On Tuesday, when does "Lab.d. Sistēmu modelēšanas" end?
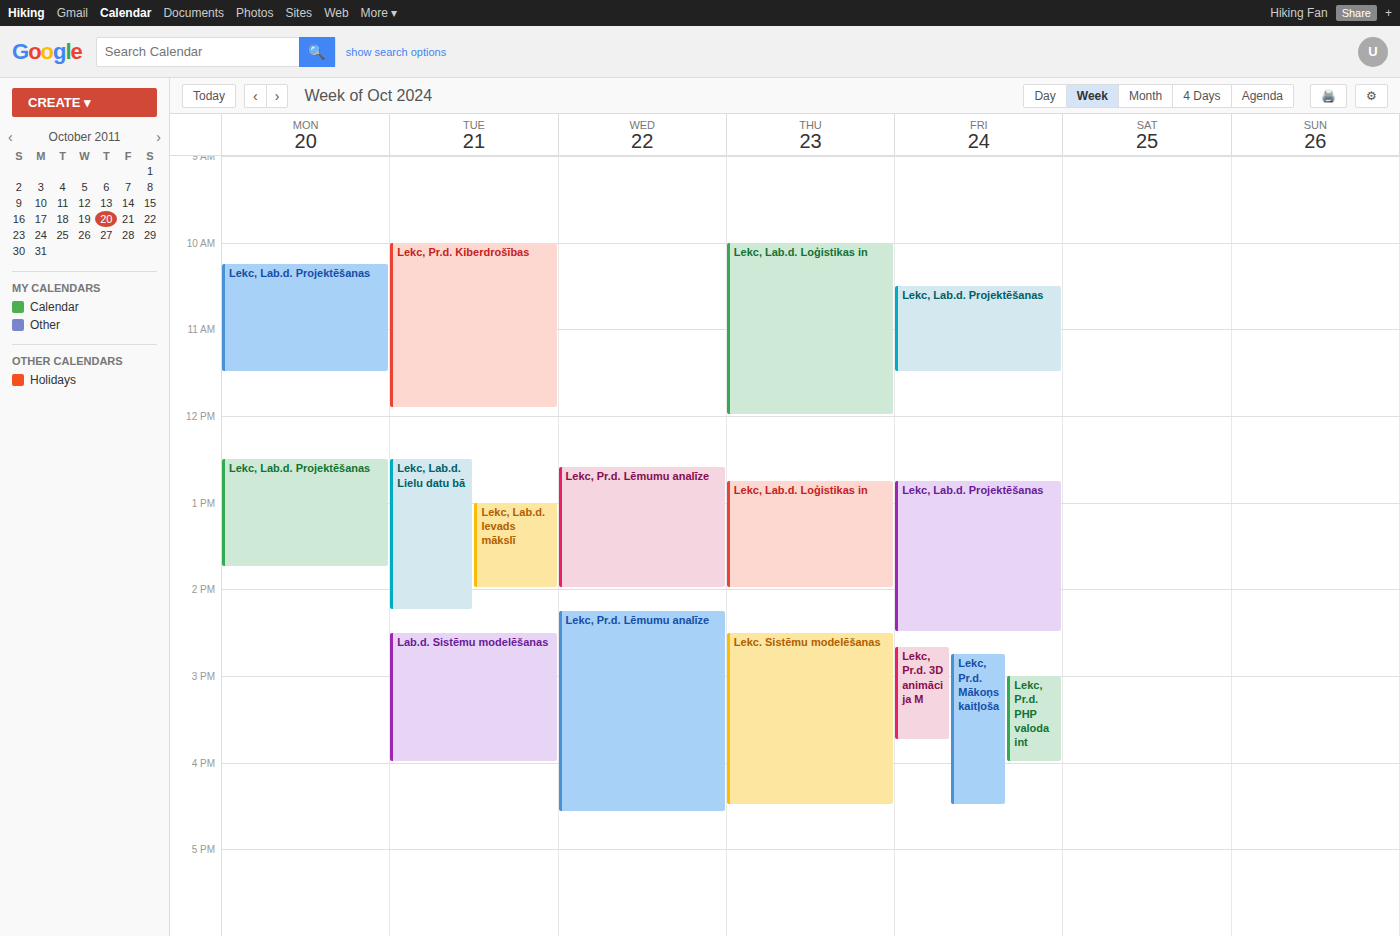
4:00 PM